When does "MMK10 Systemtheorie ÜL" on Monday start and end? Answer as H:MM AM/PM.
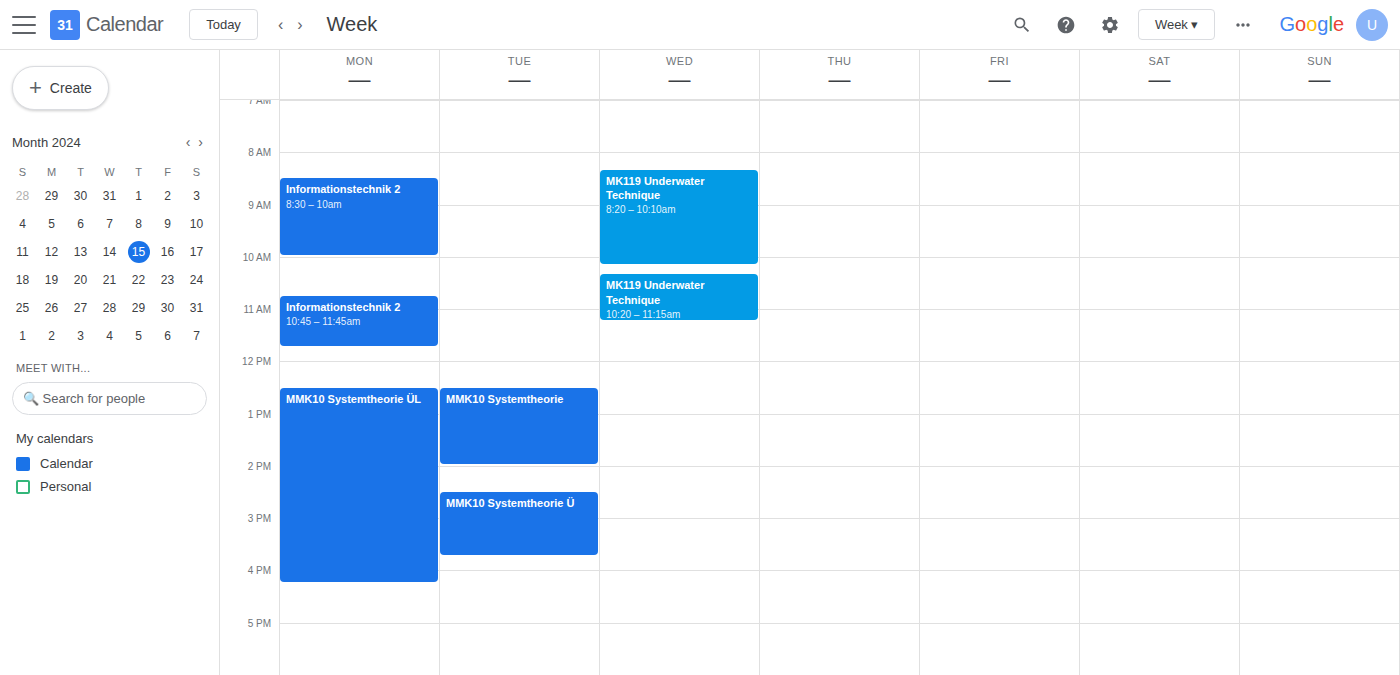
12:30 PM to 4:15 PM